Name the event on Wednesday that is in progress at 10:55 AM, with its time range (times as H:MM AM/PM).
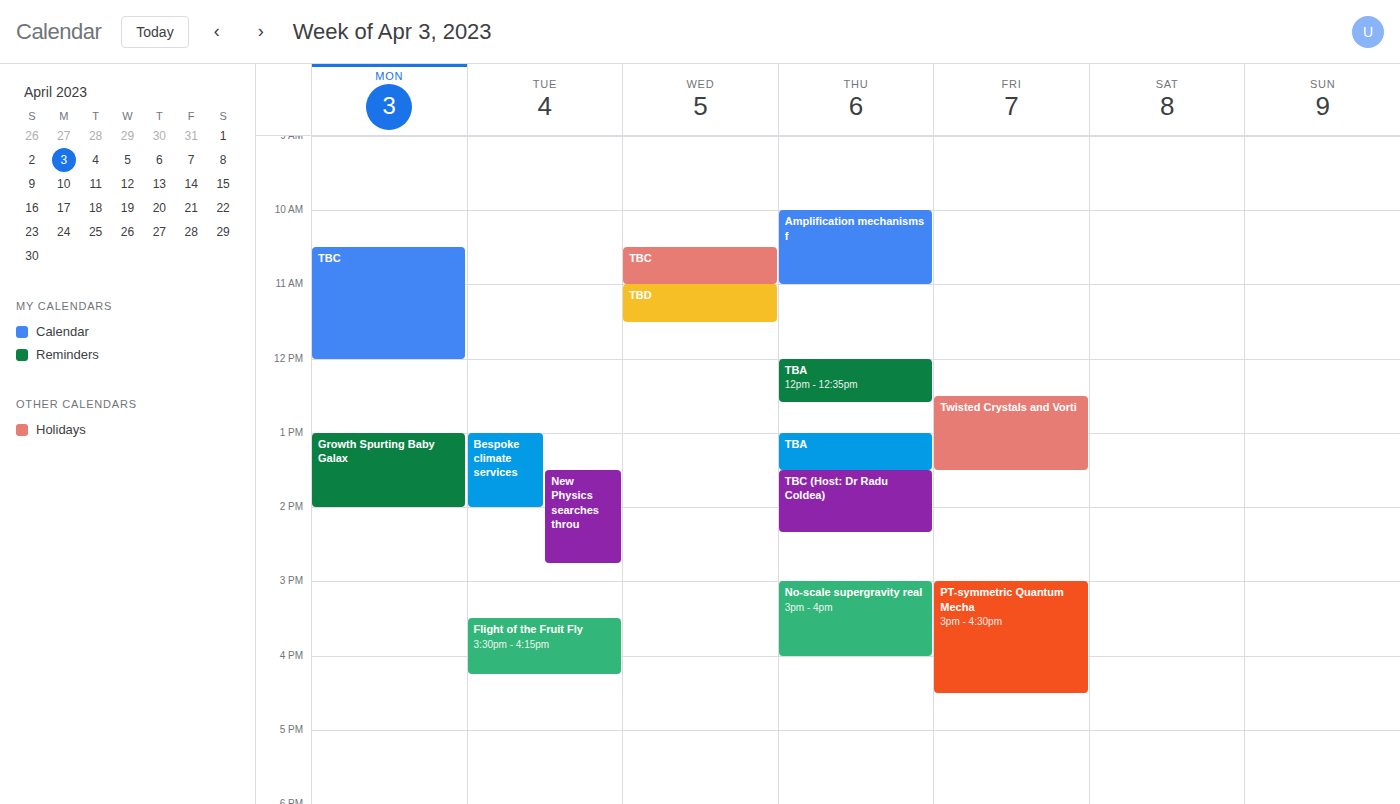
"TBC", 10:30 AM to 11:00 AM